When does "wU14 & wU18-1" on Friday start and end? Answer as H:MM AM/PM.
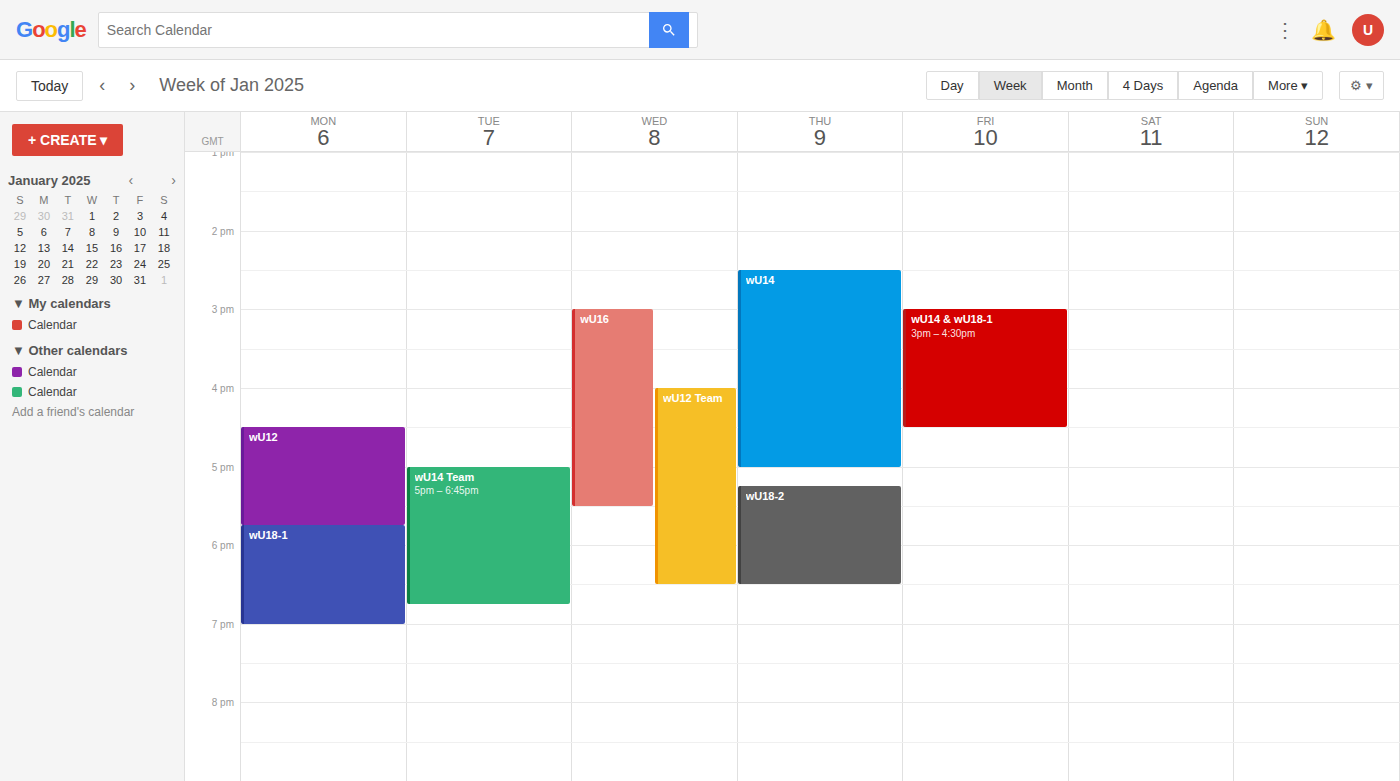
3:00 PM to 4:30 PM